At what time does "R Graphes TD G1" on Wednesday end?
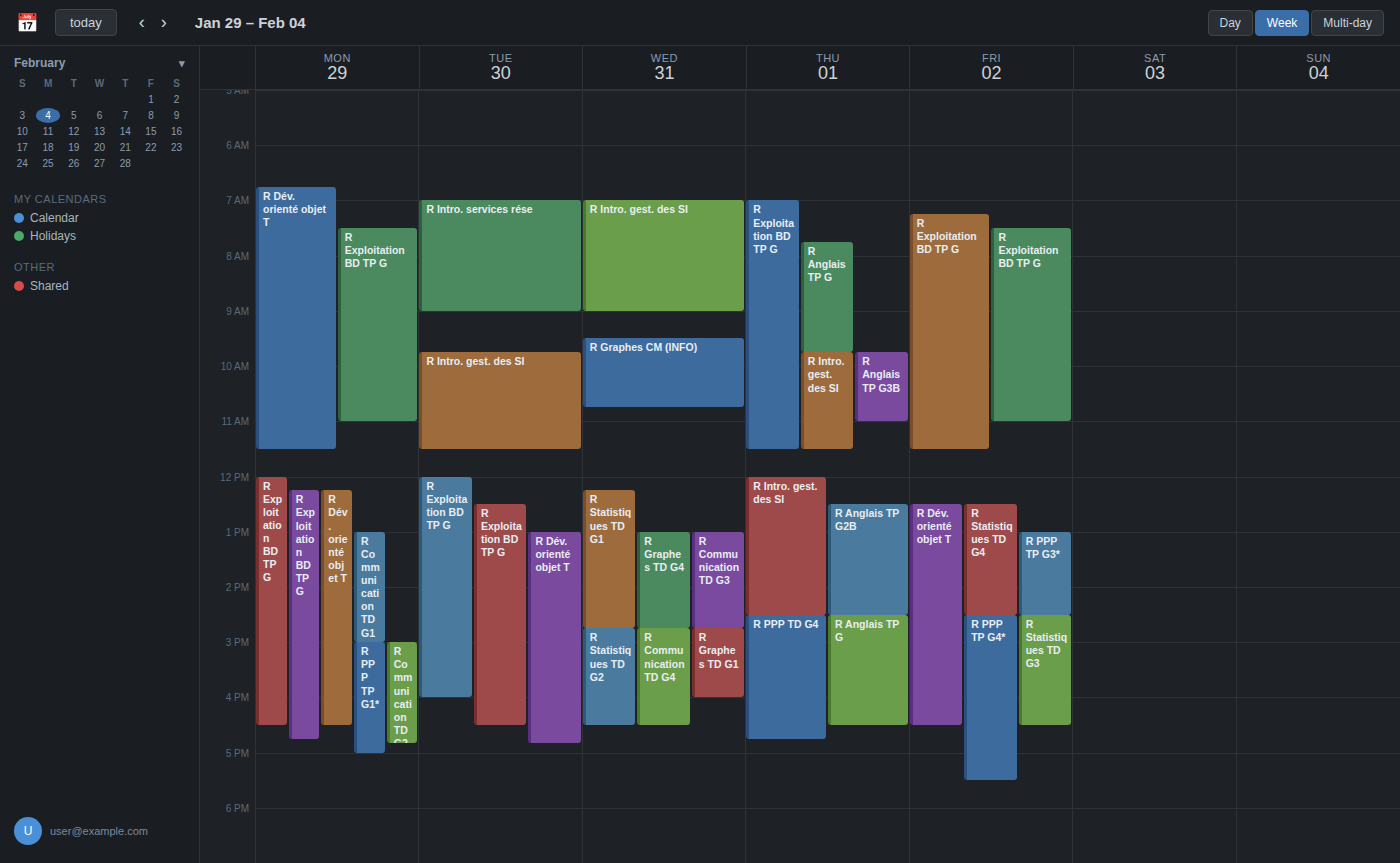
4:00 PM